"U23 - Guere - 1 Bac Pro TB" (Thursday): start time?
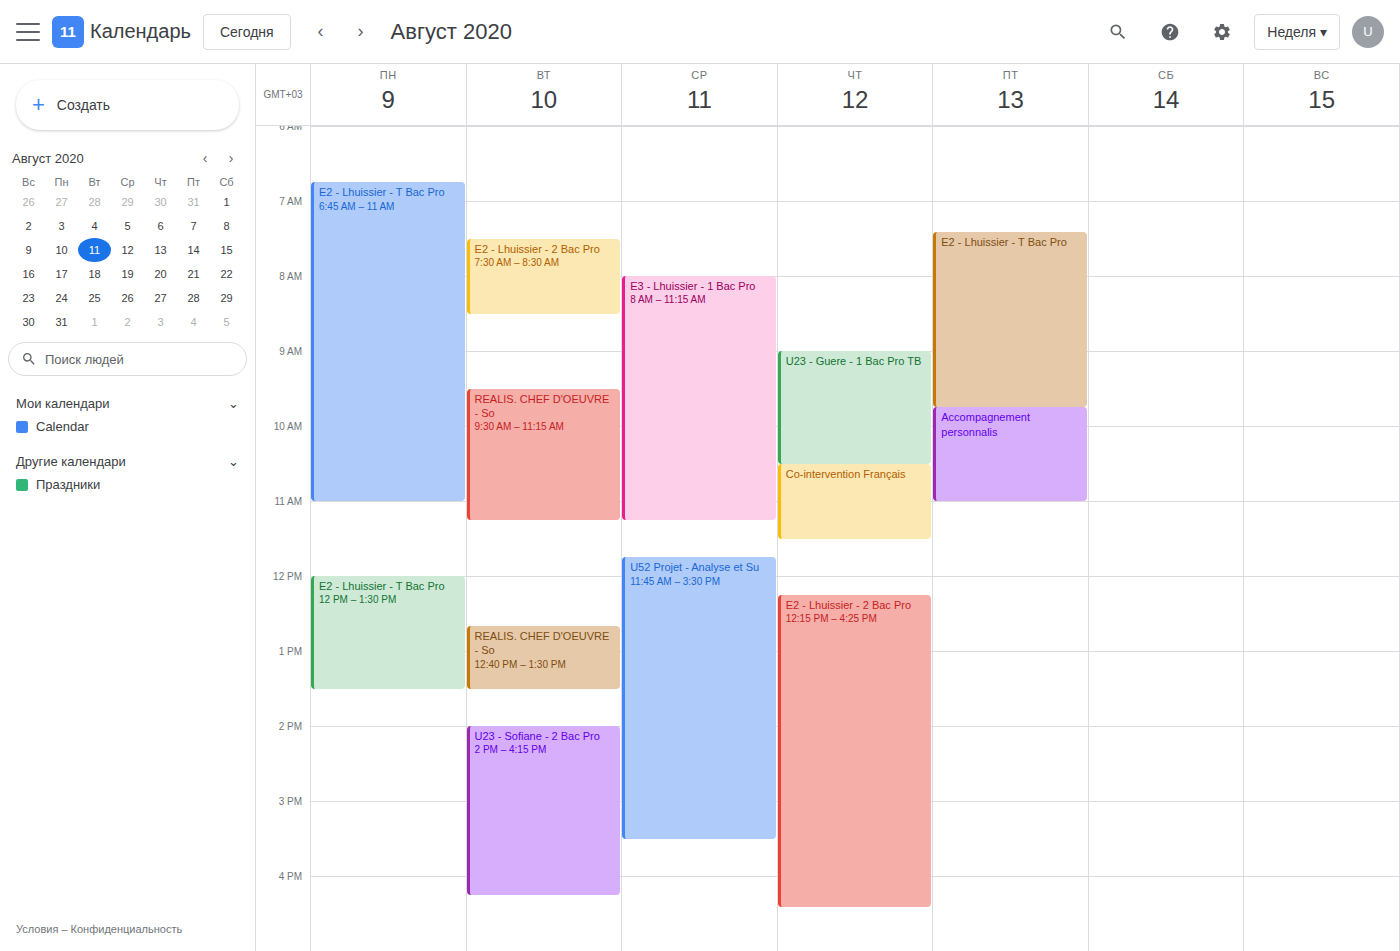
09:00